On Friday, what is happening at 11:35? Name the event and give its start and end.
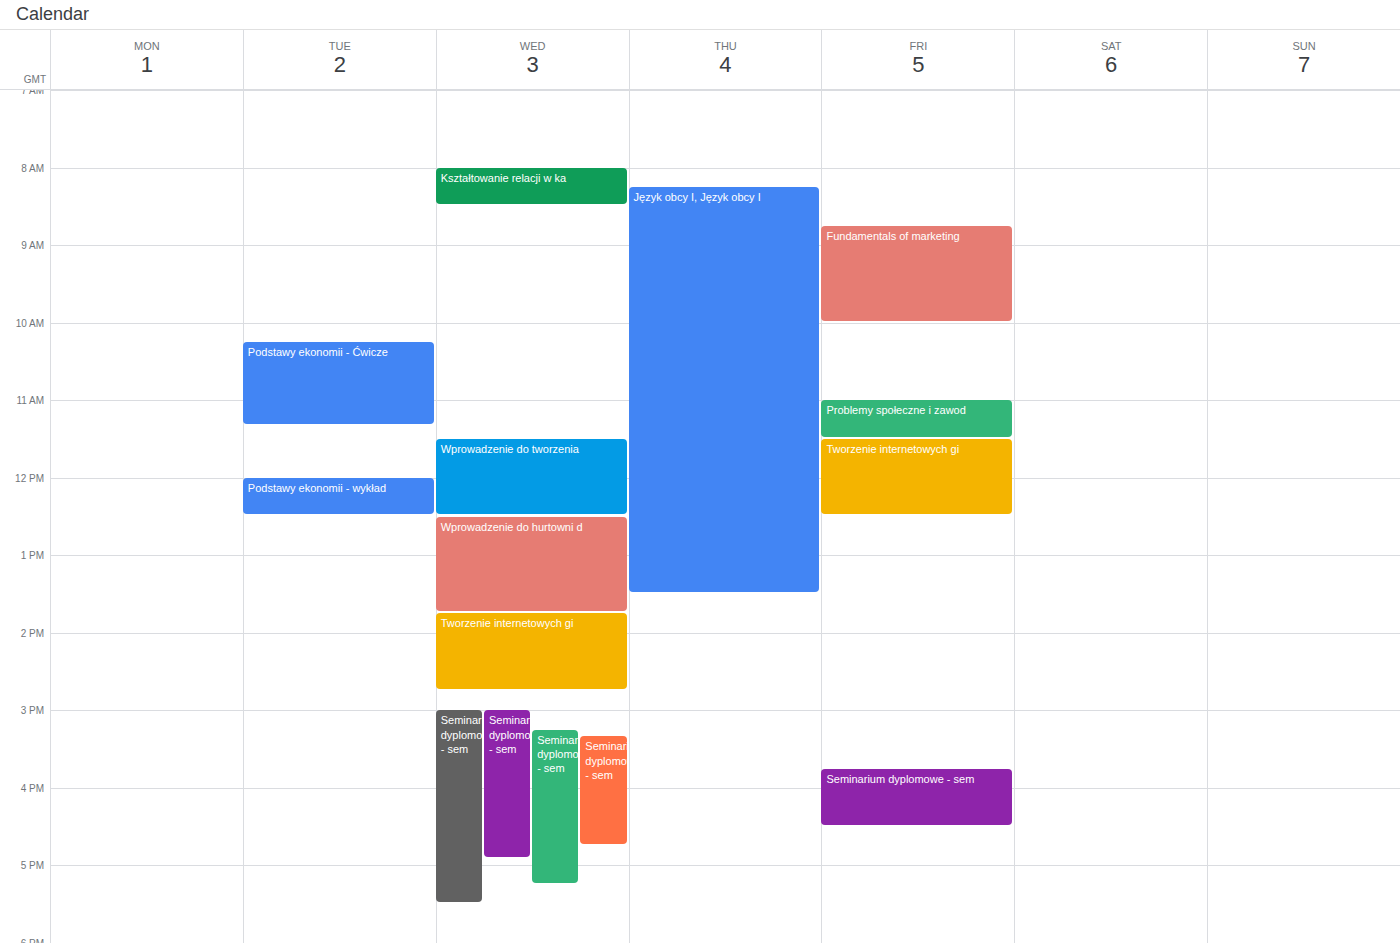
"Tworzenie internetowych gi", 11:30 to 12:30